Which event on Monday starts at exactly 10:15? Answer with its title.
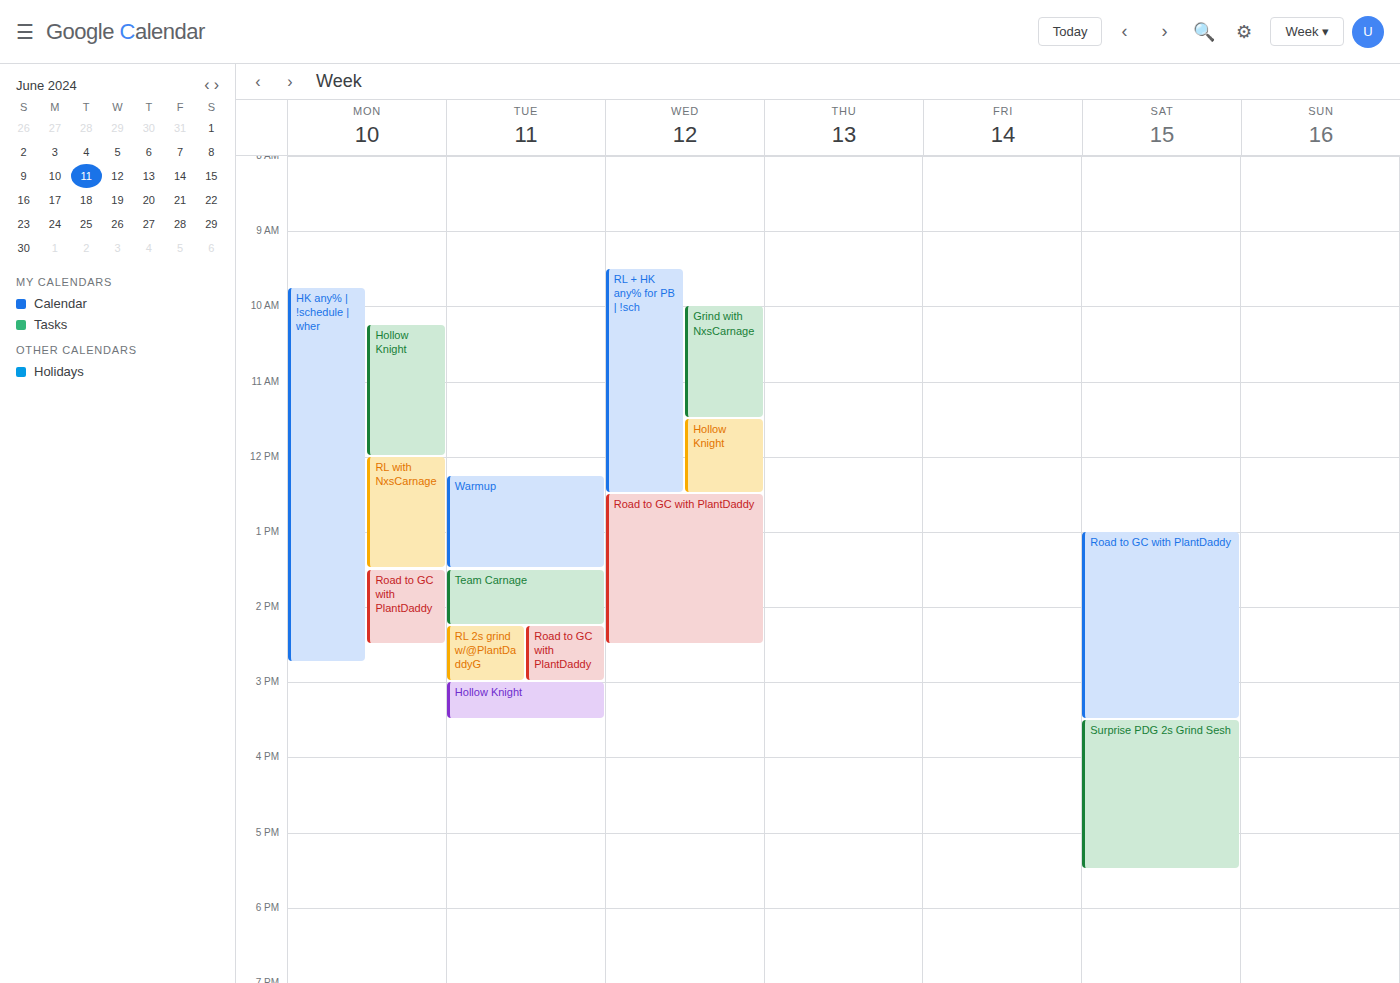
"Hollow Knight"